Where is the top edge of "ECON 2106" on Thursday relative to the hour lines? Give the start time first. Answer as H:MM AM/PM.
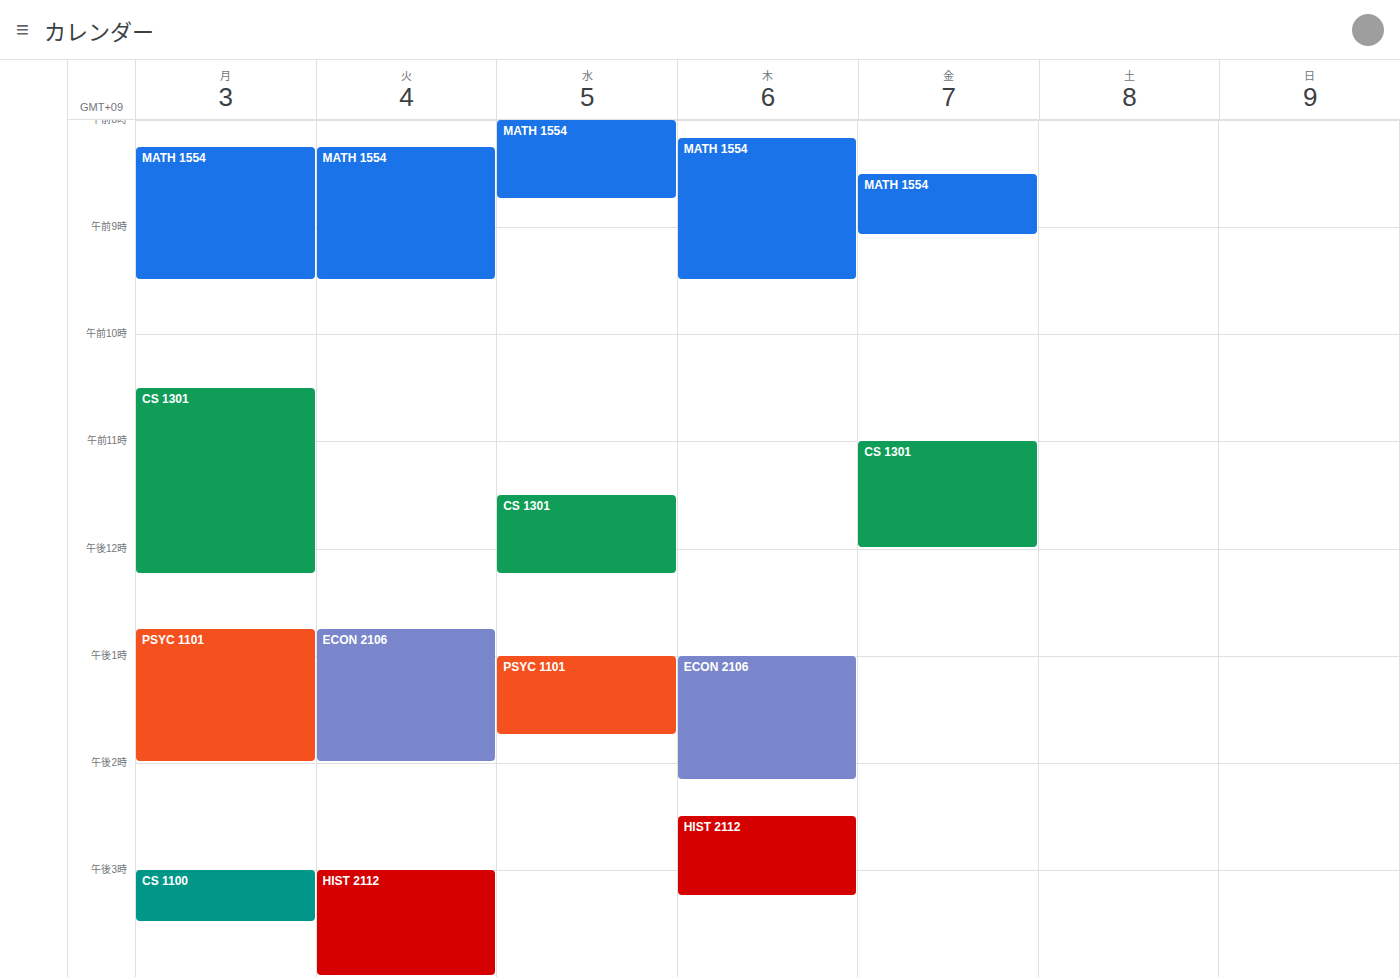
1:00 PM -- exactly on the 1 PM line.